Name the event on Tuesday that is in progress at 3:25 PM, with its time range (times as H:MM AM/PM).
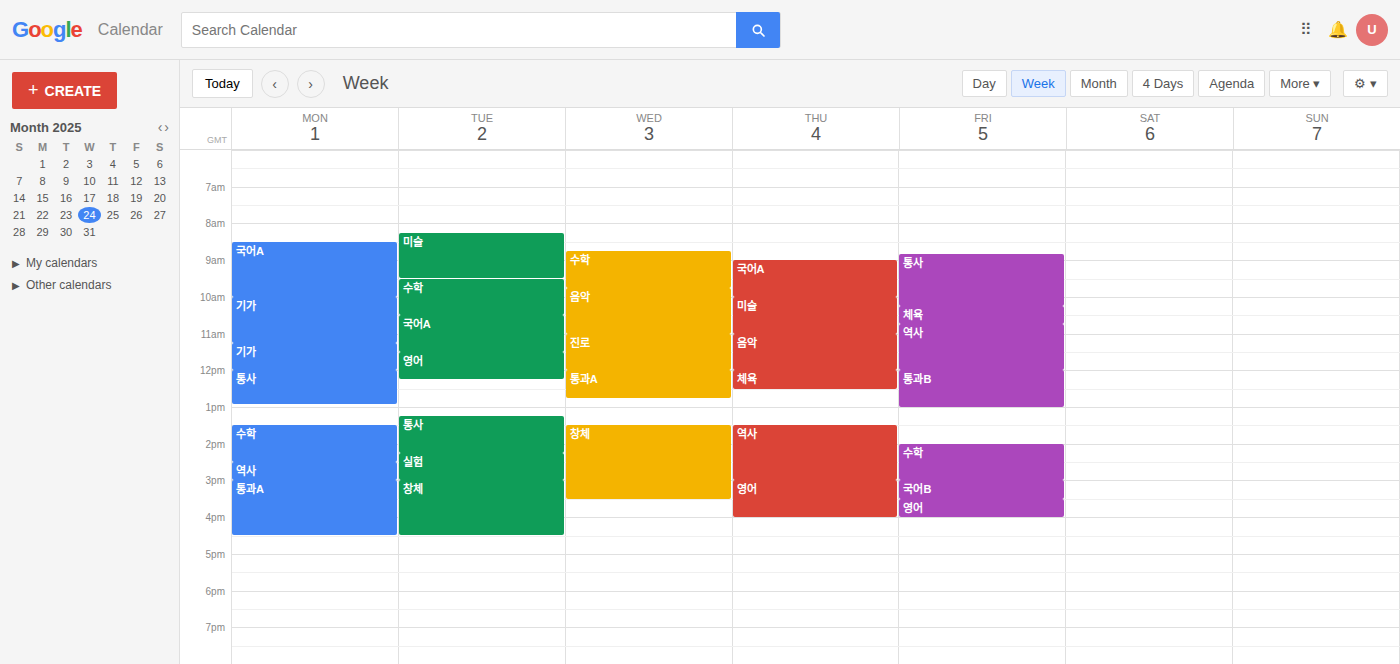
"창체", 3:00 PM to 4:30 PM